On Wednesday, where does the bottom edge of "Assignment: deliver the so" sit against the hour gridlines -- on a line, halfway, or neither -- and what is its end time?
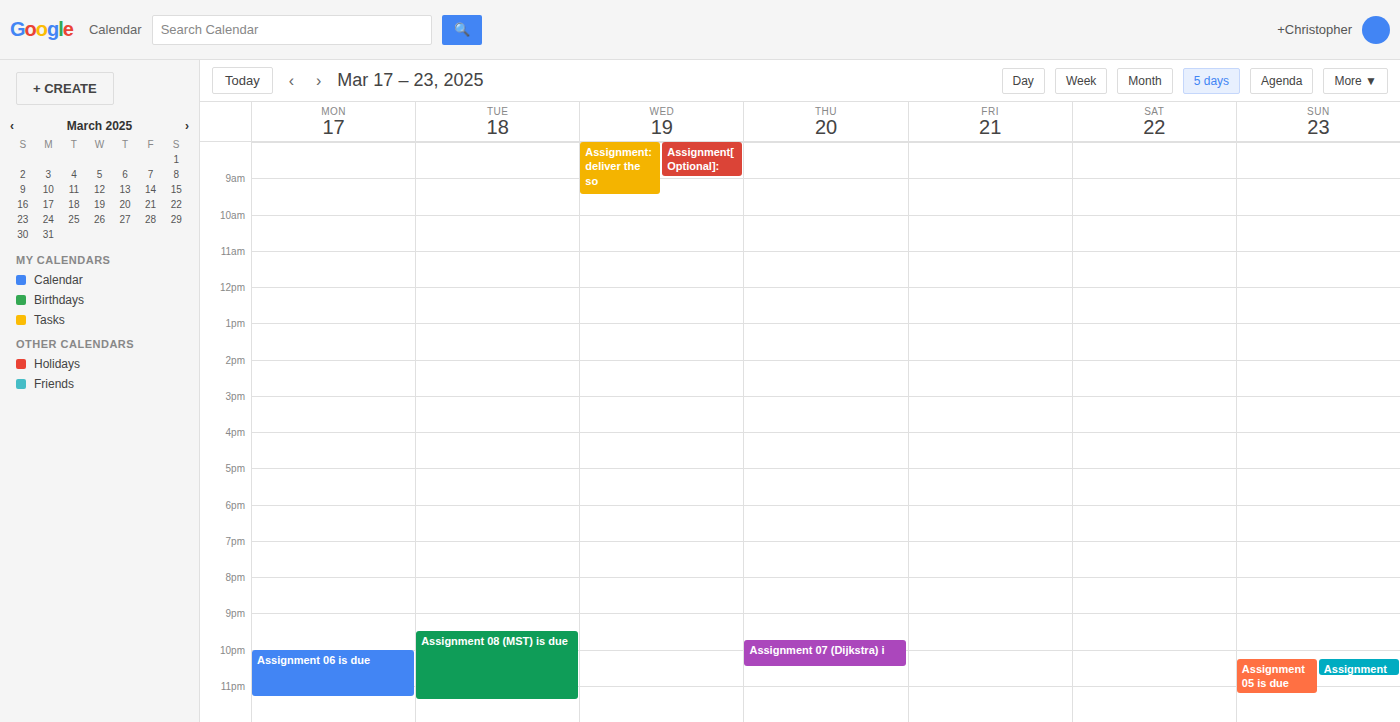
09:30 -- halfway between the 09:00 and 10:00 lines.